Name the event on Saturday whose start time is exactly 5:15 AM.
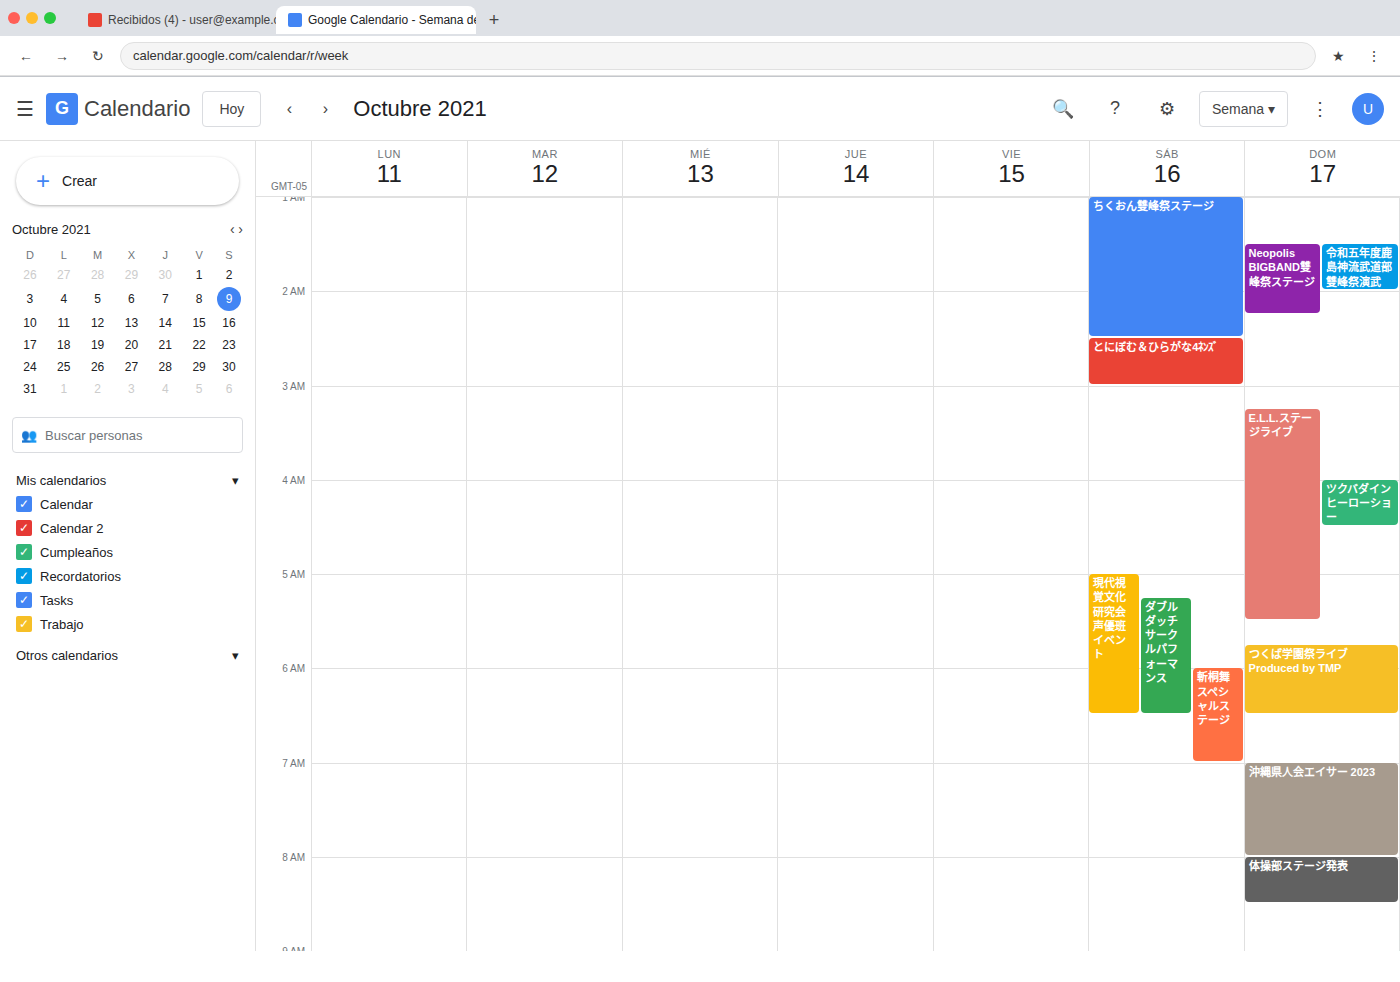
"ダブルダッチサークルパフォーマンス"